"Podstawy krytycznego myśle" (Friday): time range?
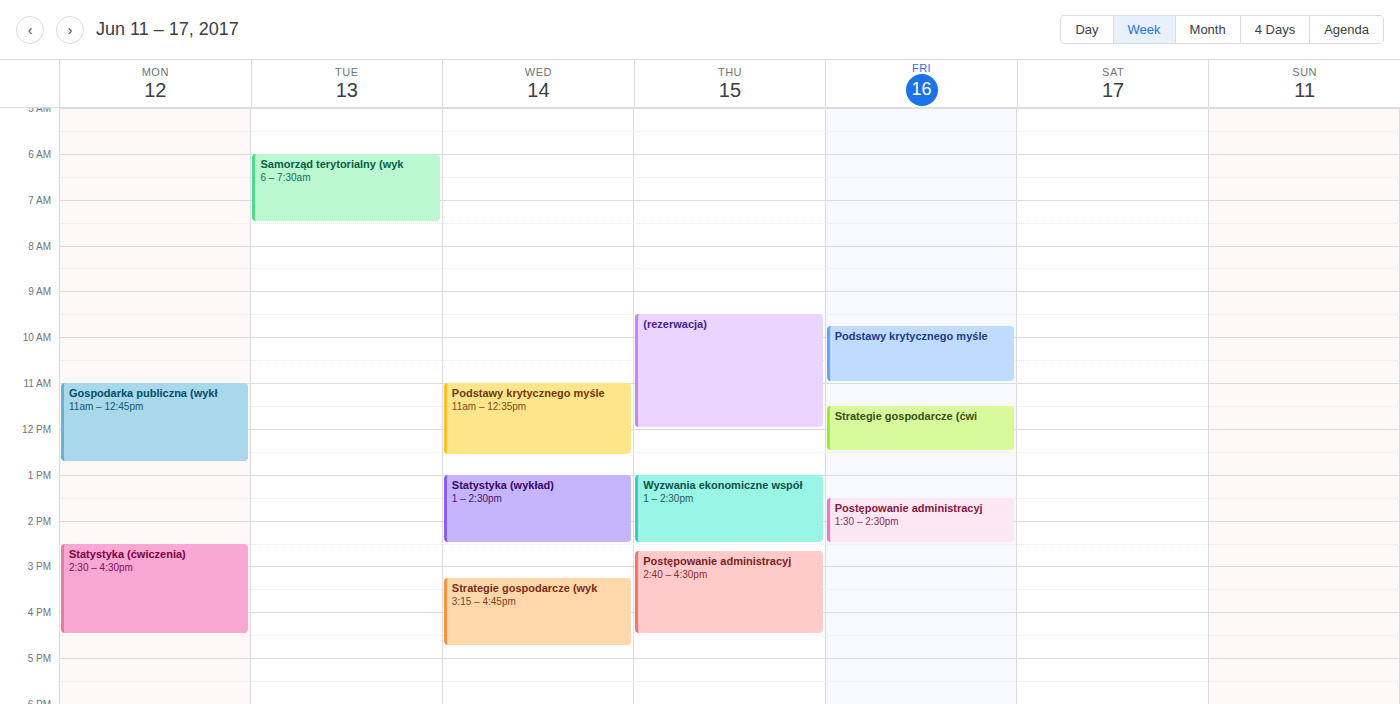
9:45 AM to 11:00 AM